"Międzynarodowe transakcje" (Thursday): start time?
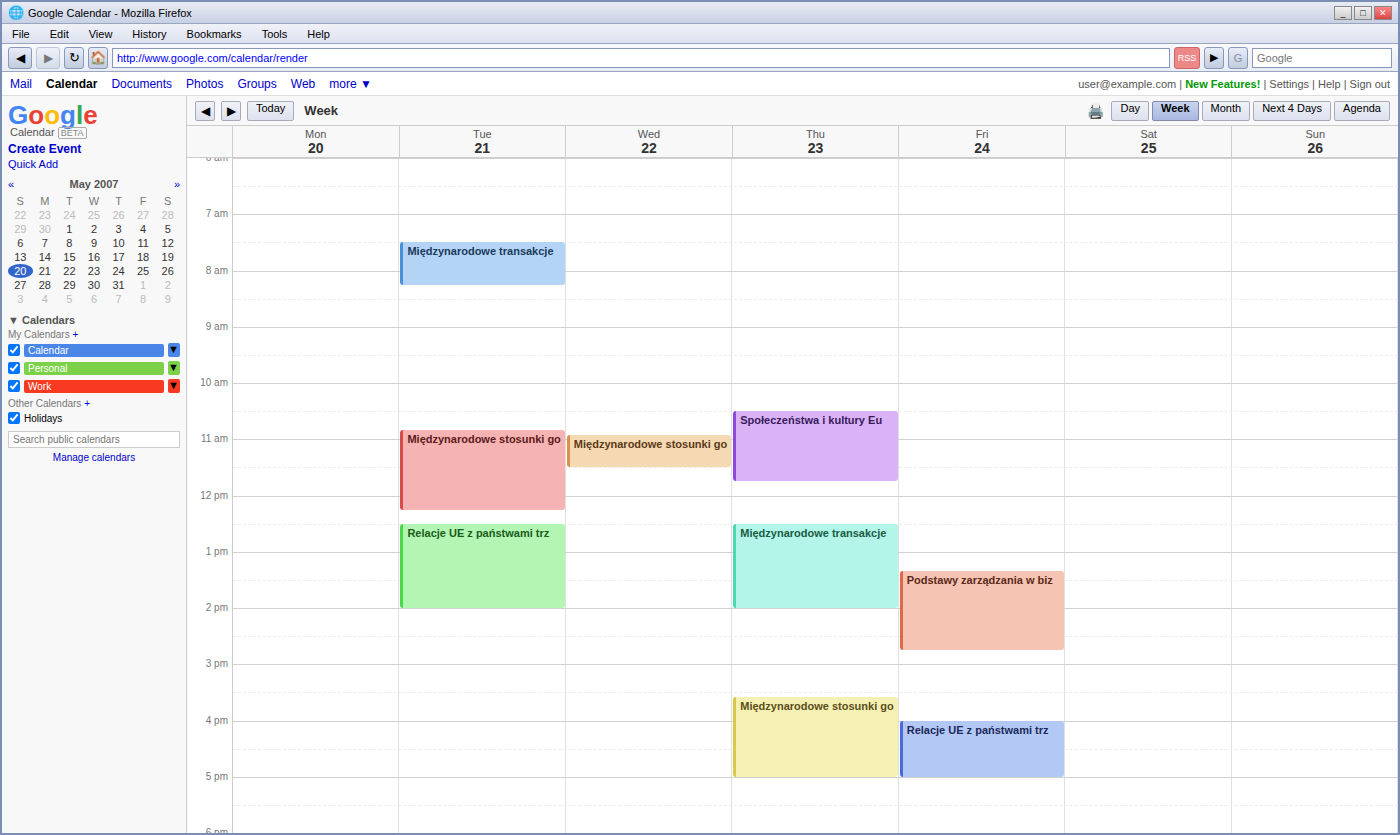
12:30 PM